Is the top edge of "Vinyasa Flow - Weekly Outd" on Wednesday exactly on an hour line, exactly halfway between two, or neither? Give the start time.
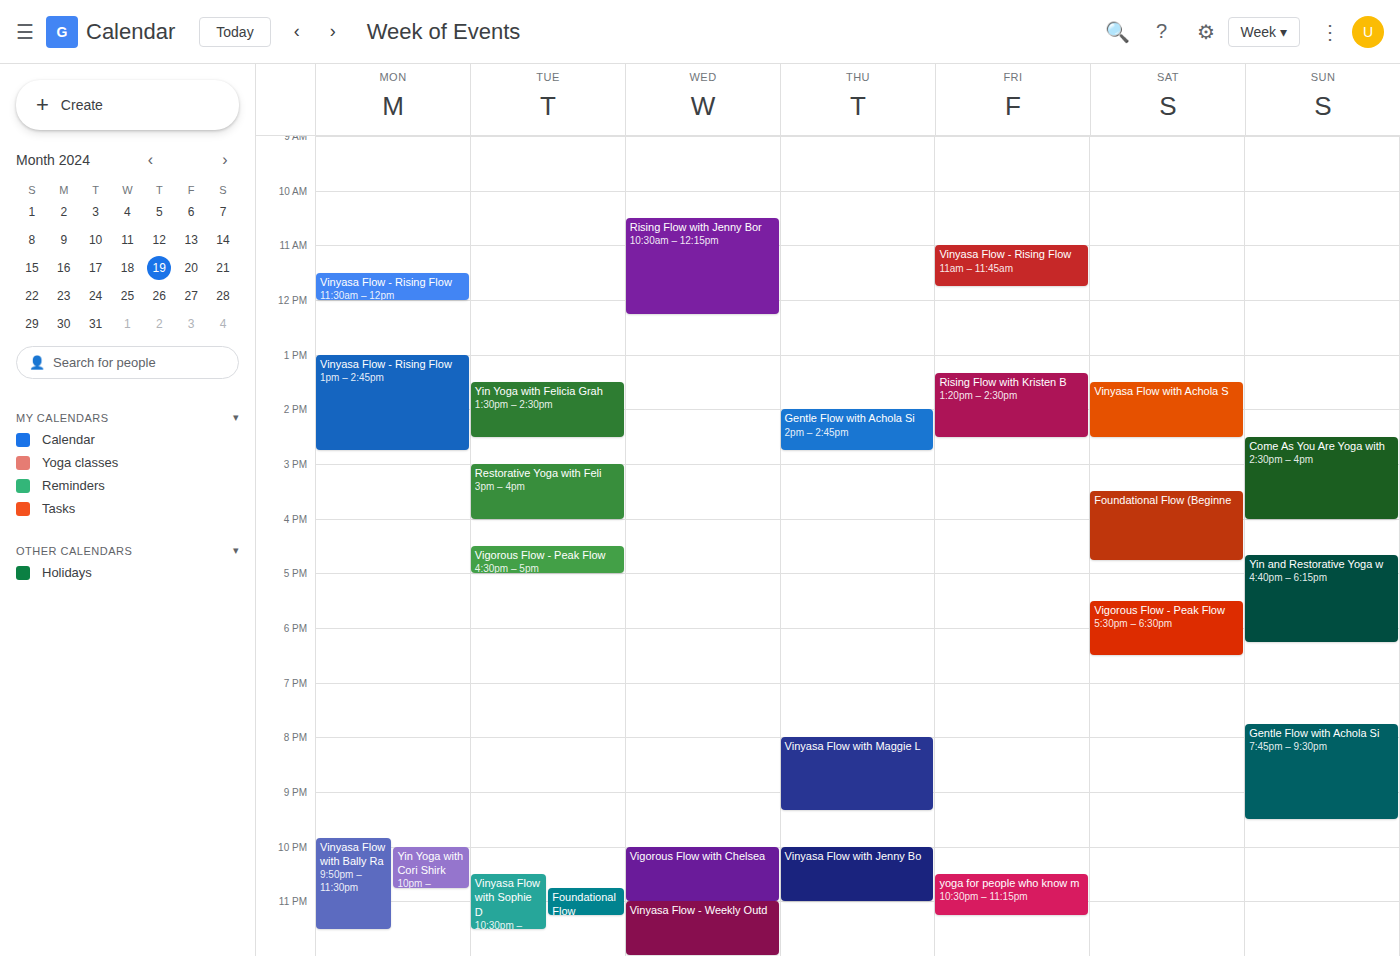
11:00 PM -- exactly on the 11 PM line.